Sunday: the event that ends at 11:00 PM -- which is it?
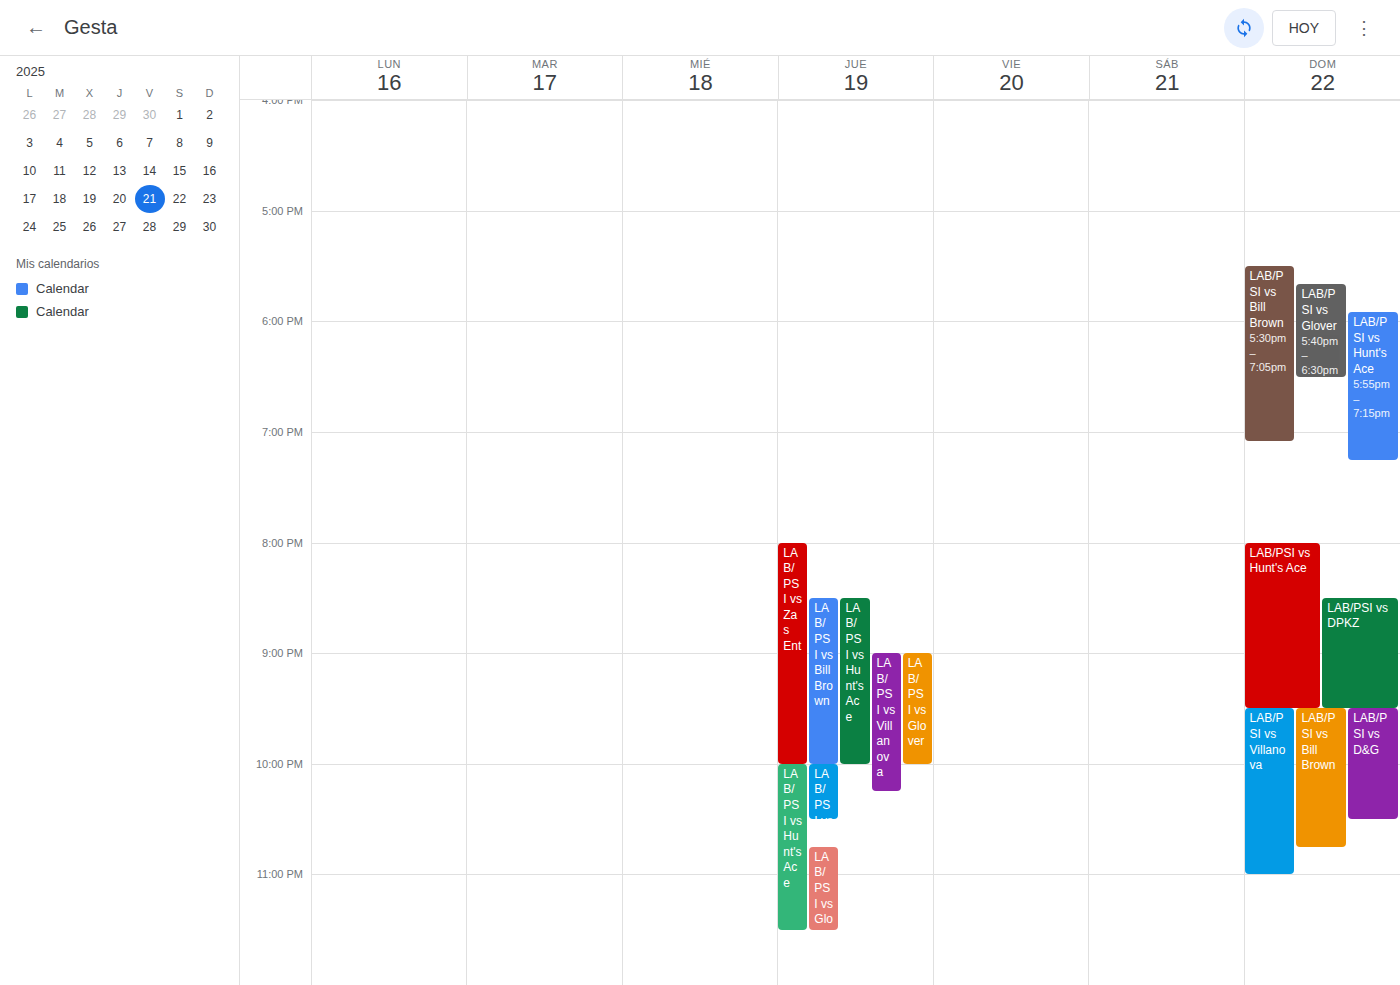
"LAB/PSI vs Villanova"